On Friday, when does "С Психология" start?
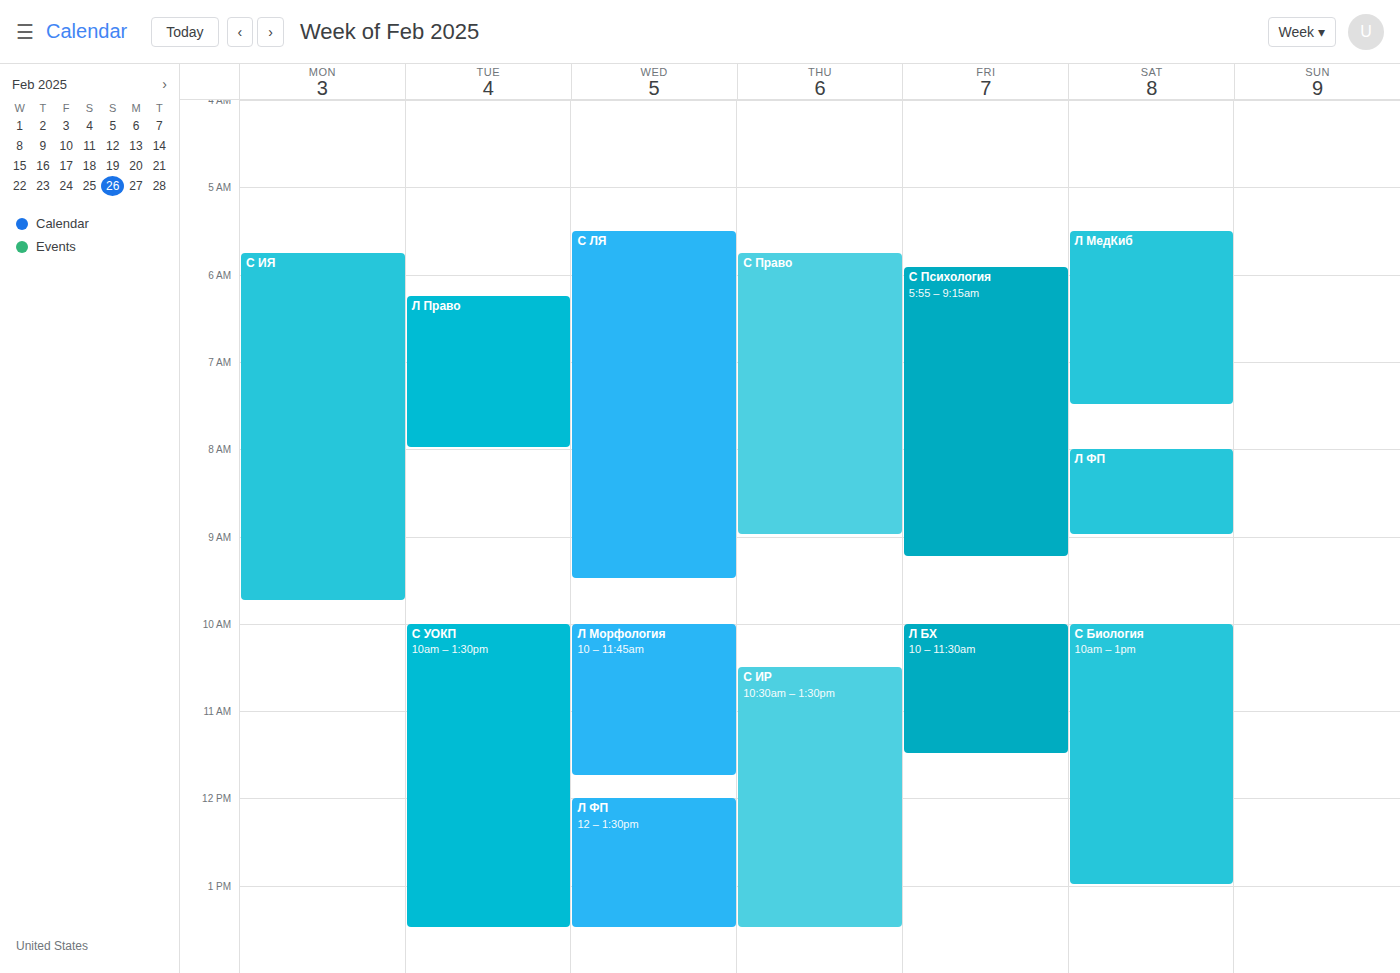
5:55 AM